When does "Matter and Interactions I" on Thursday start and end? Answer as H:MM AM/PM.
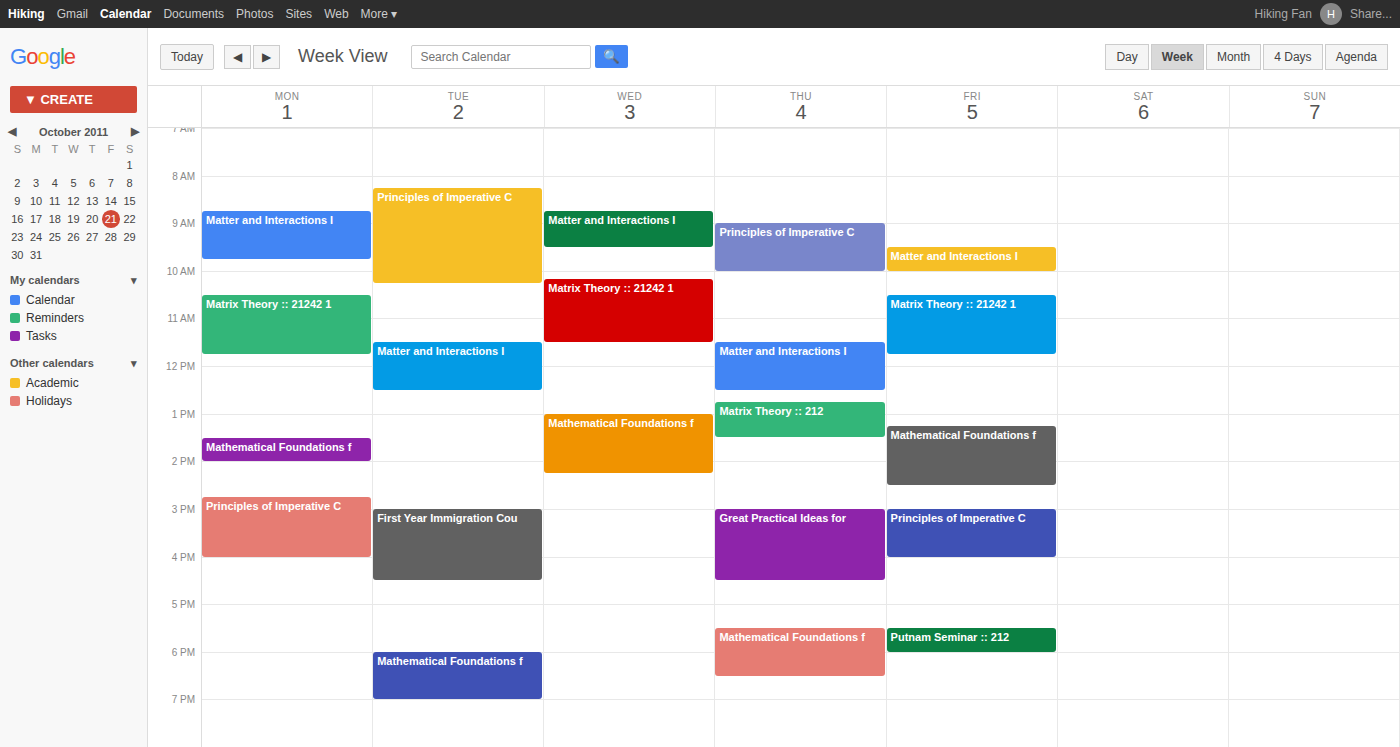
11:30 AM to 12:30 PM